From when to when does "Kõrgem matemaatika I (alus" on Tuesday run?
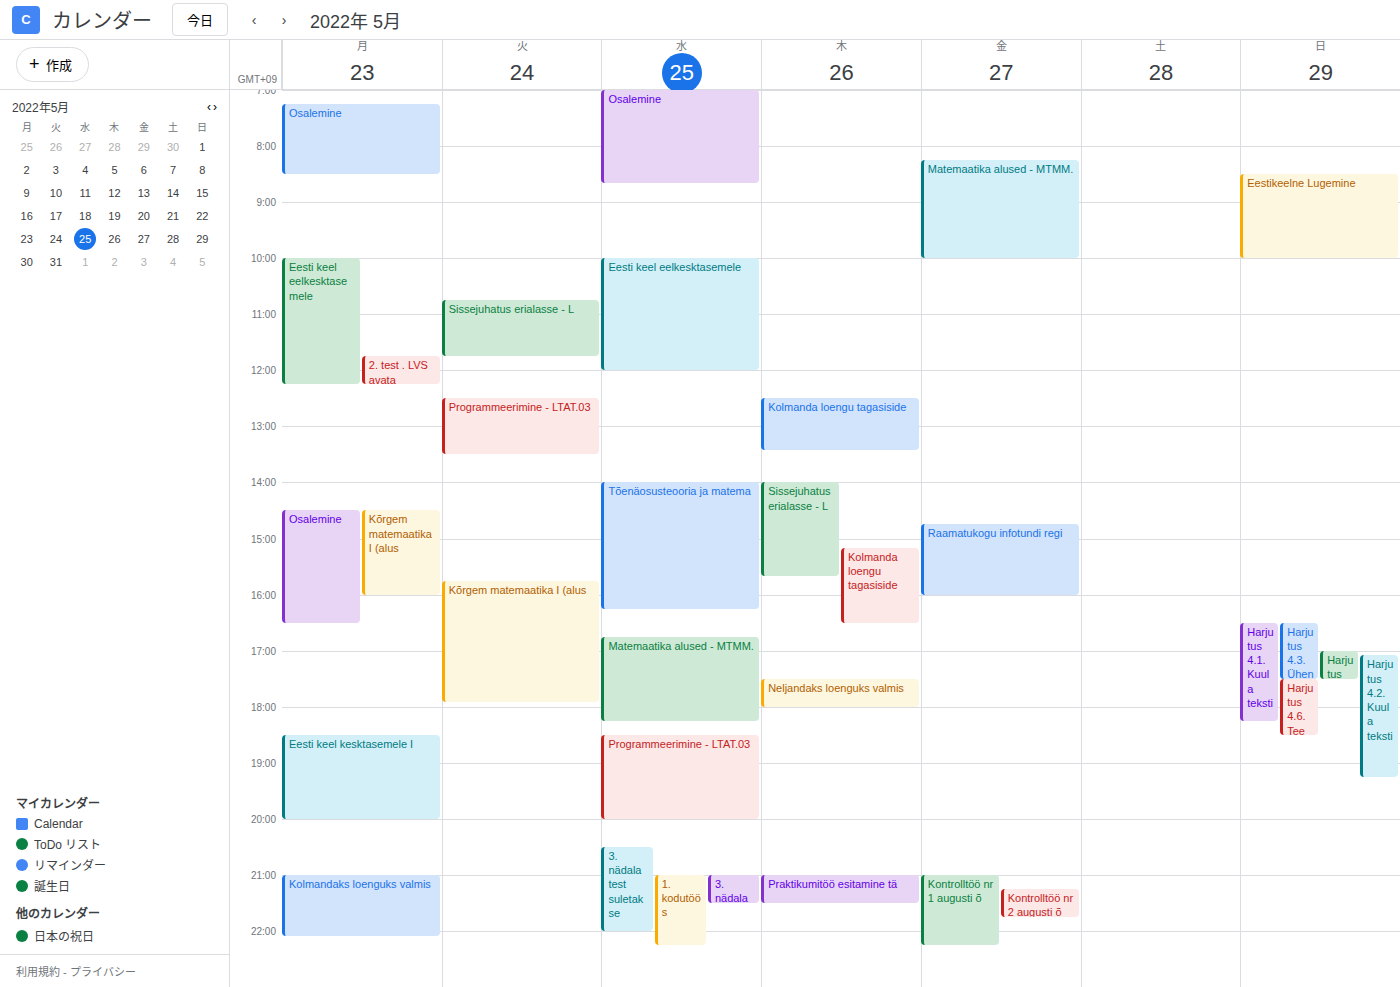
3:45 PM to 5:55 PM